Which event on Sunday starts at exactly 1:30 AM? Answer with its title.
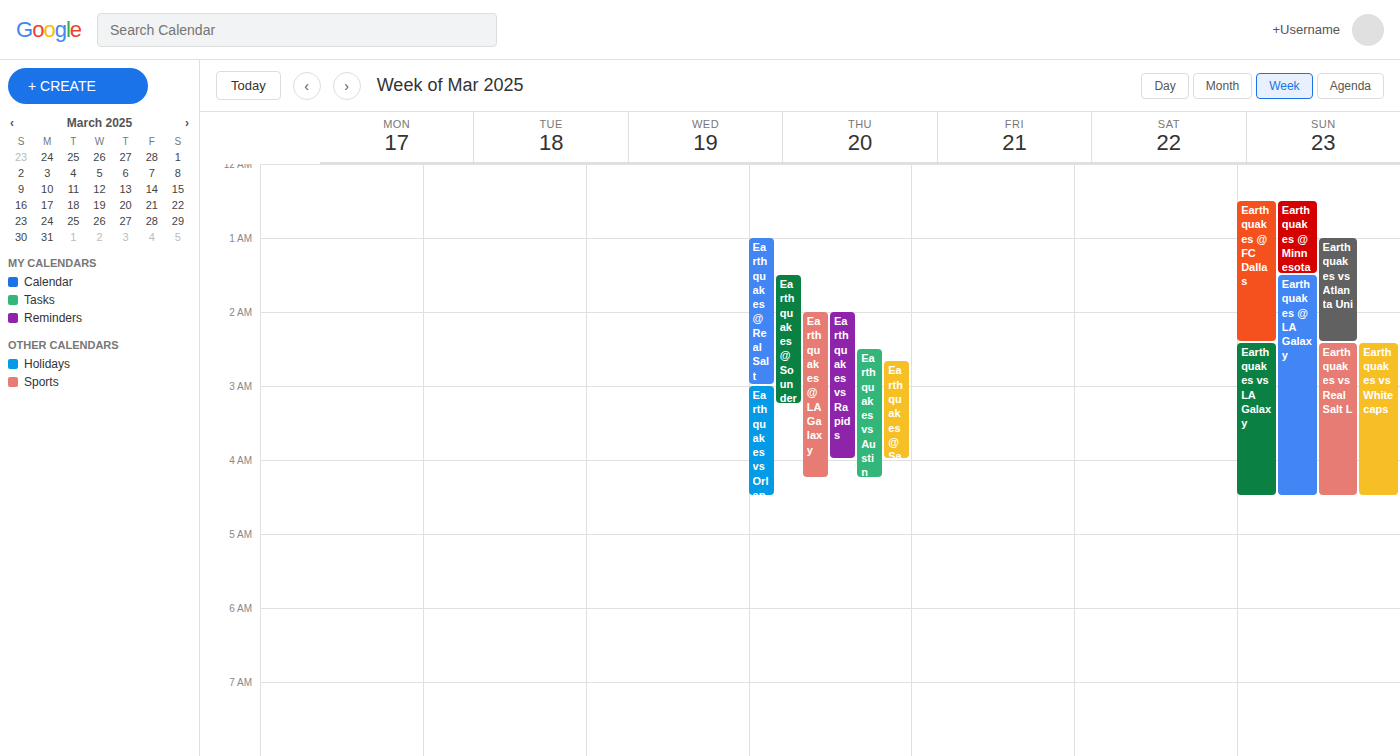
"Earthquakes @ LA Galaxy"